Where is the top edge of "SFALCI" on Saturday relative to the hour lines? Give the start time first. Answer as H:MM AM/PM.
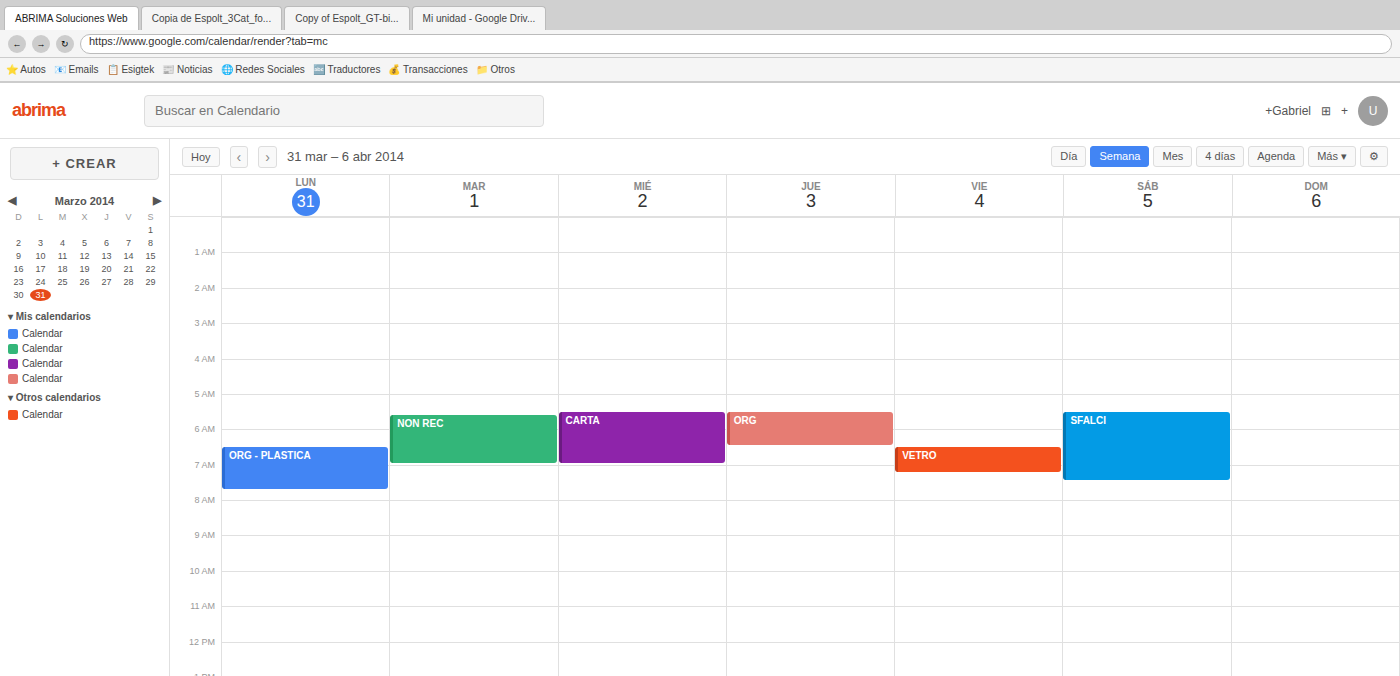
5:30 AM -- halfway between the 5 AM and 6 AM lines.